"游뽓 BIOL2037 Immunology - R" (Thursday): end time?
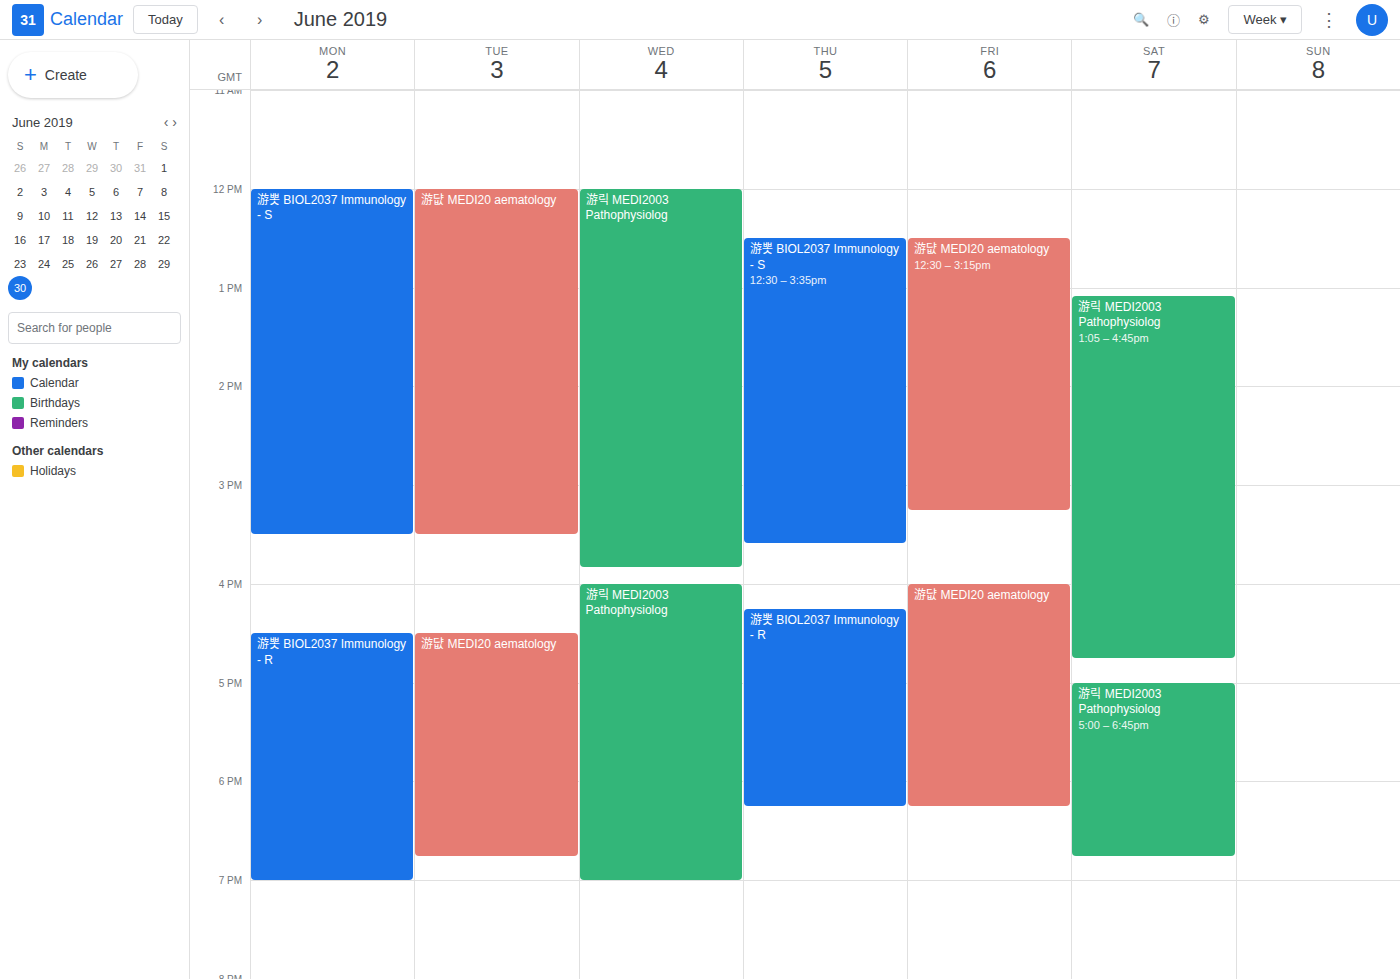
6:15 PM